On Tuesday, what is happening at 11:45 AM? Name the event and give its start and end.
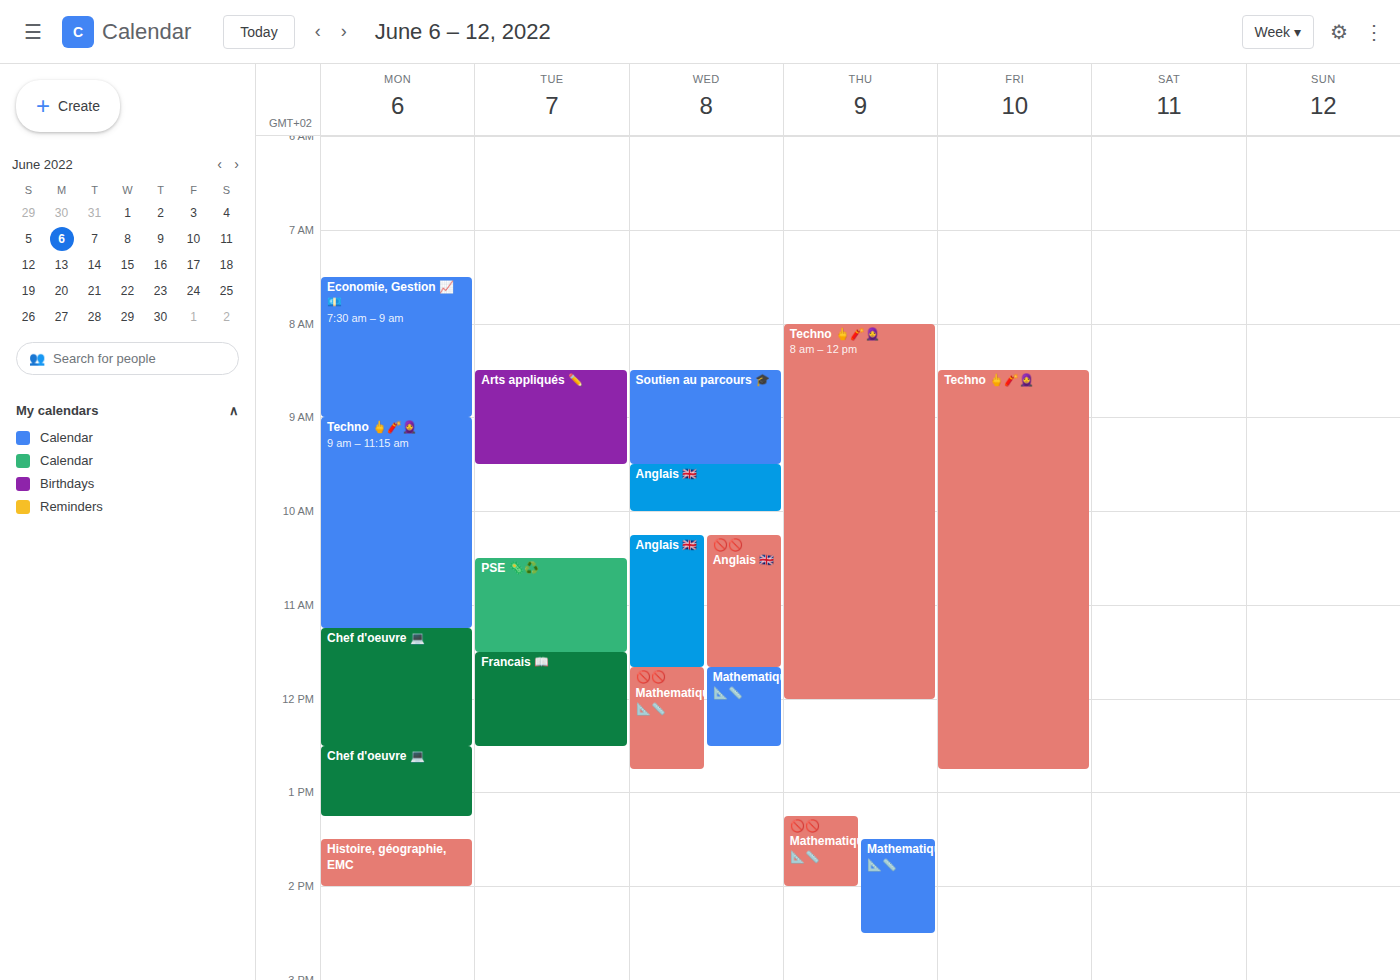
"Francais 📖", 11:30 AM to 12:30 PM